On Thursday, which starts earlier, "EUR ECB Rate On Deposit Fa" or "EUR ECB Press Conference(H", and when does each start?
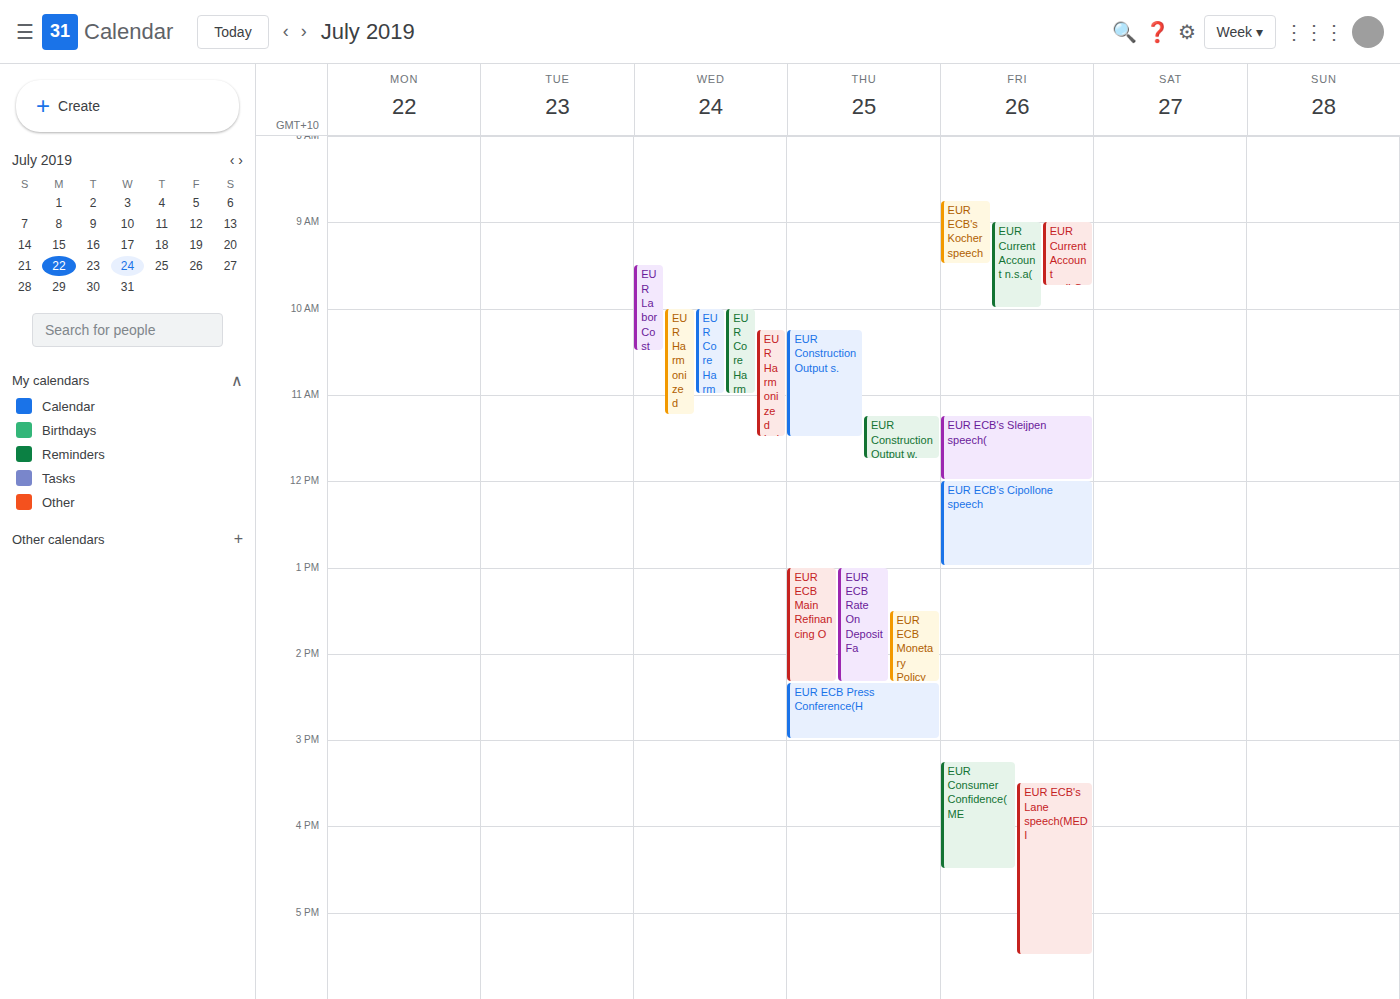
"EUR ECB Rate On Deposit Fa" 1:00 PM; "EUR ECB Press Conference(H" 2:20 PM.